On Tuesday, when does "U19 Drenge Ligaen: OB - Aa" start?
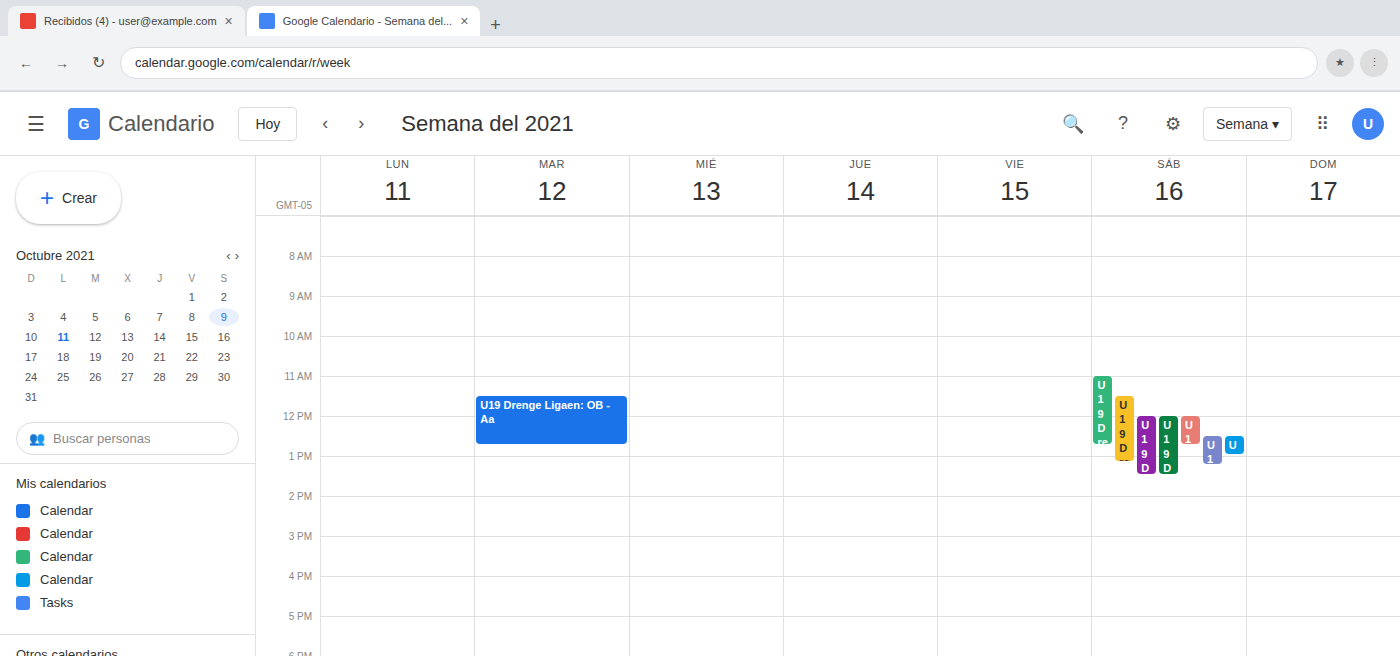
11:30 AM